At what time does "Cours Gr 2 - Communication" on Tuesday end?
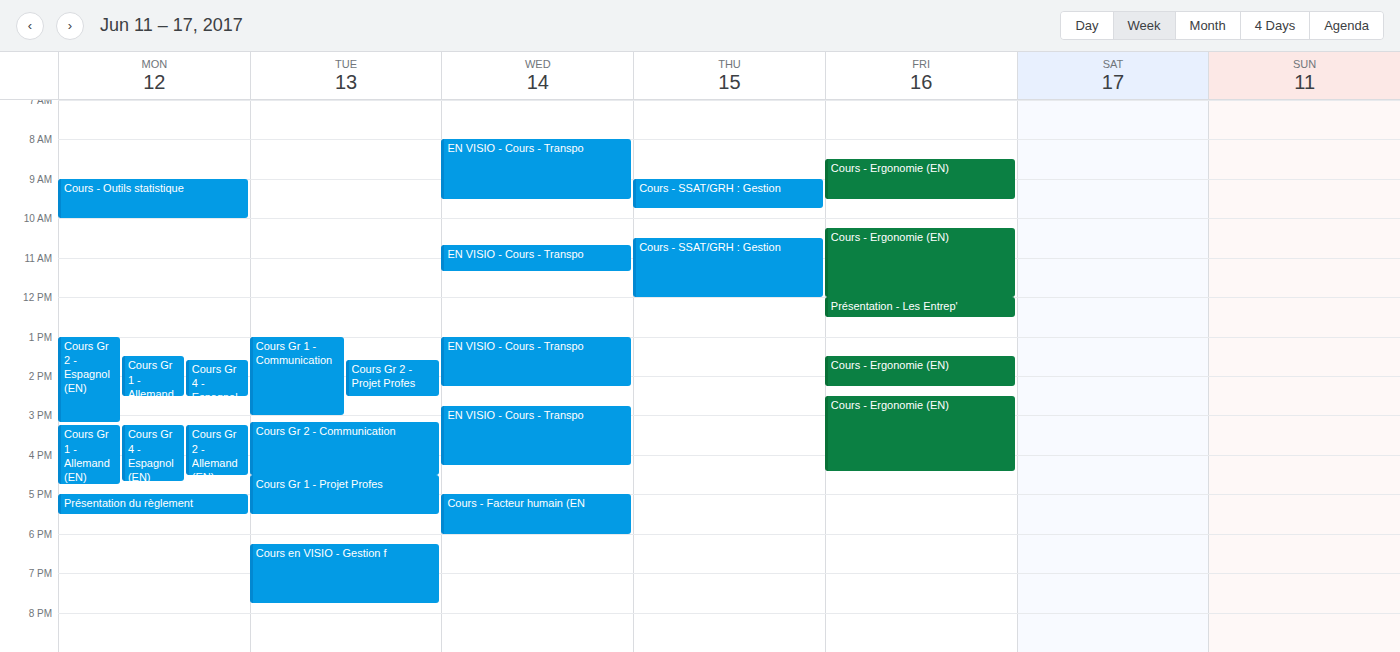
4:30 PM